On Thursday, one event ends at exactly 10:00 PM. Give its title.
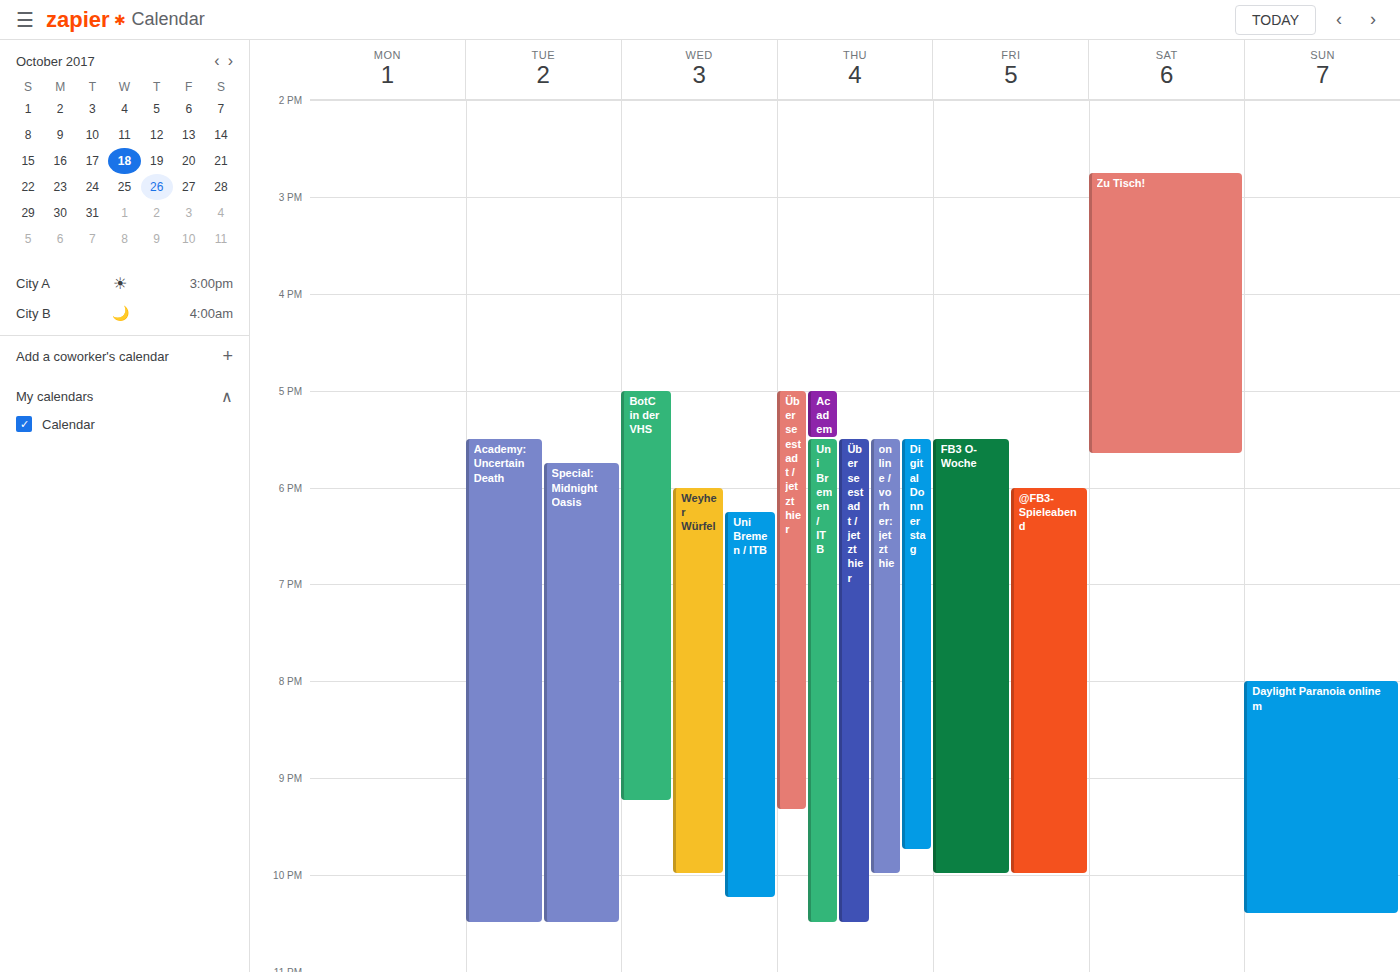
"online / vorher: jetzt hie"